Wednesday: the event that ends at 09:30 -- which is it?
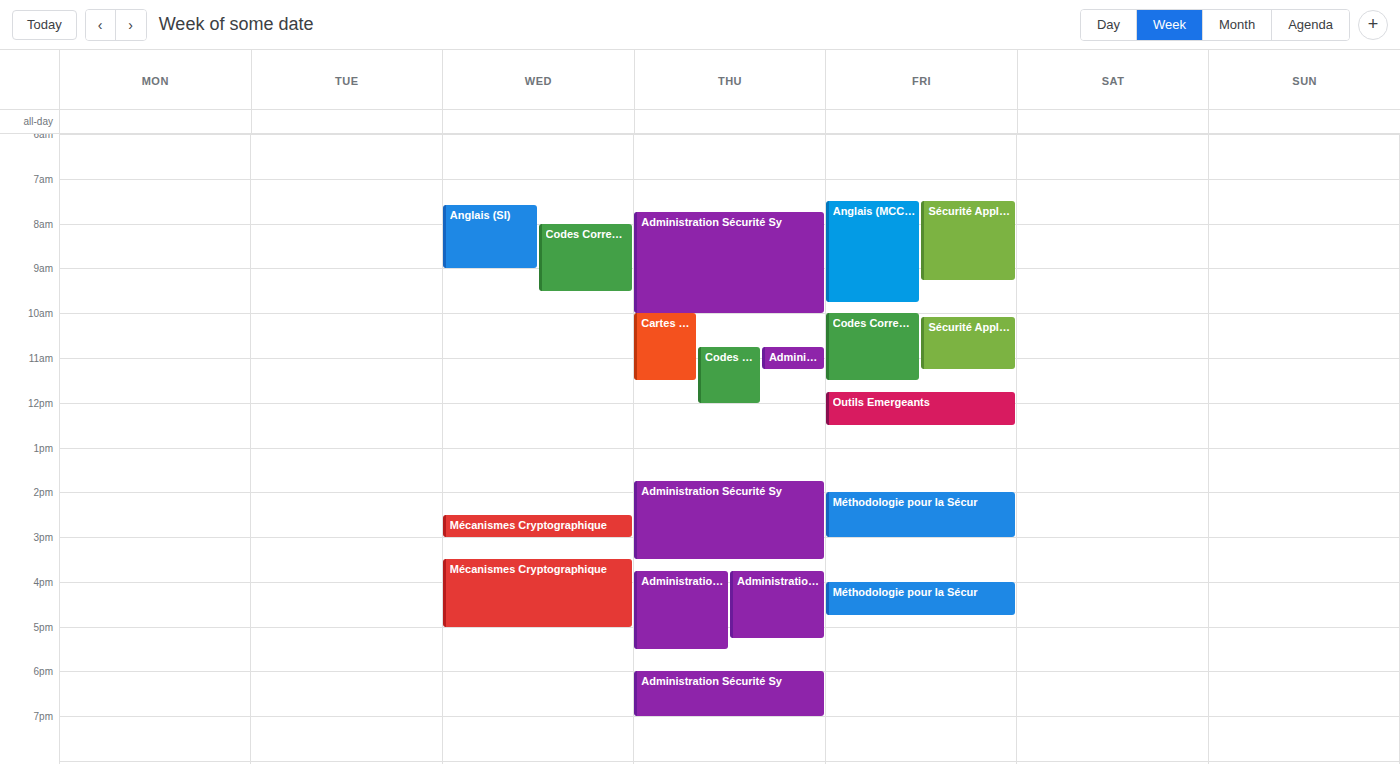
"Codes Correcteurs et Crypt"